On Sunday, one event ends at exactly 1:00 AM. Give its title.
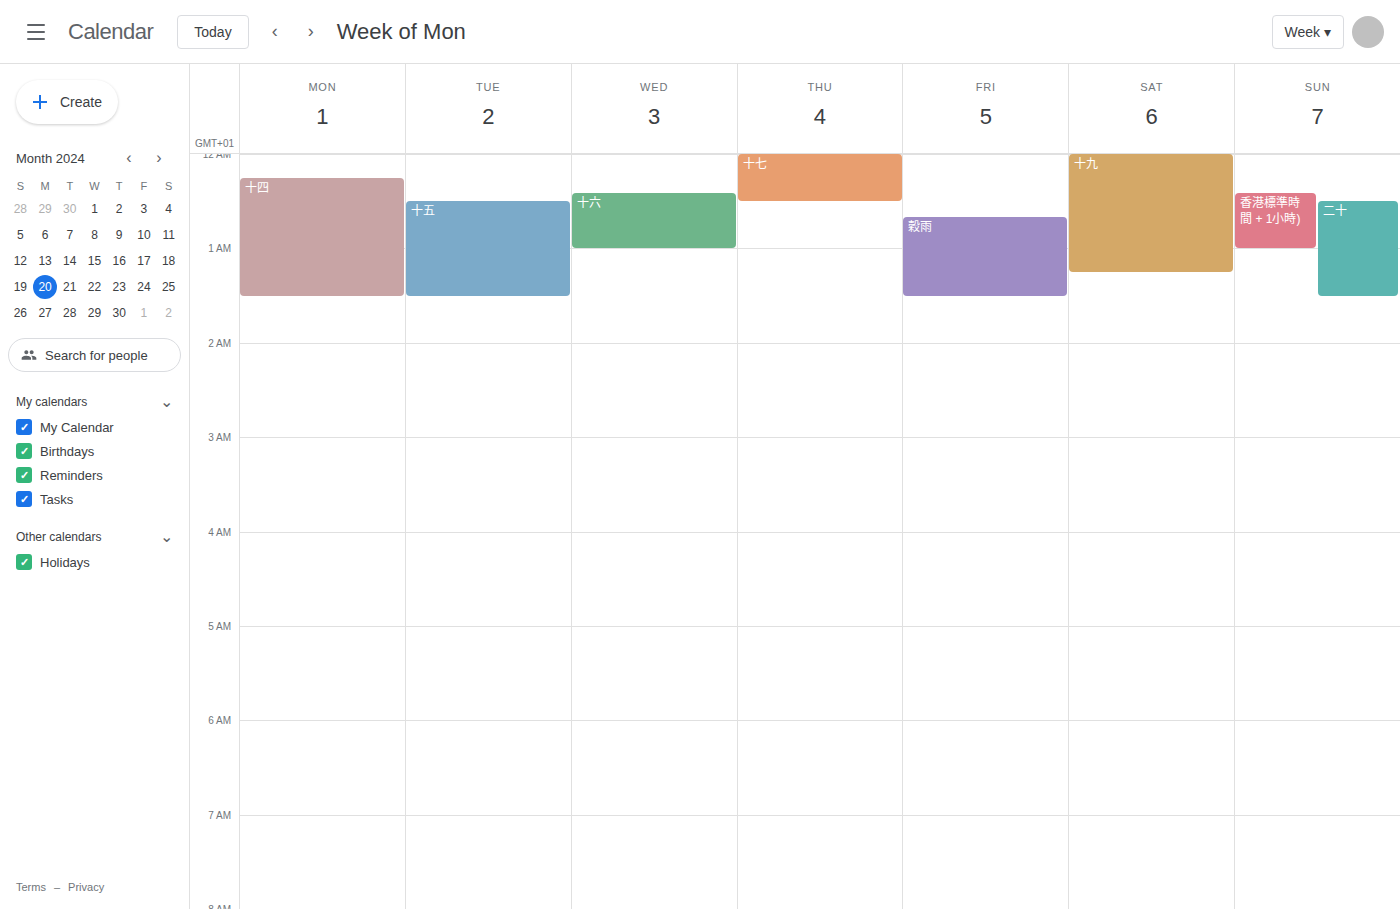
"香港標準時間 + 1小時)"